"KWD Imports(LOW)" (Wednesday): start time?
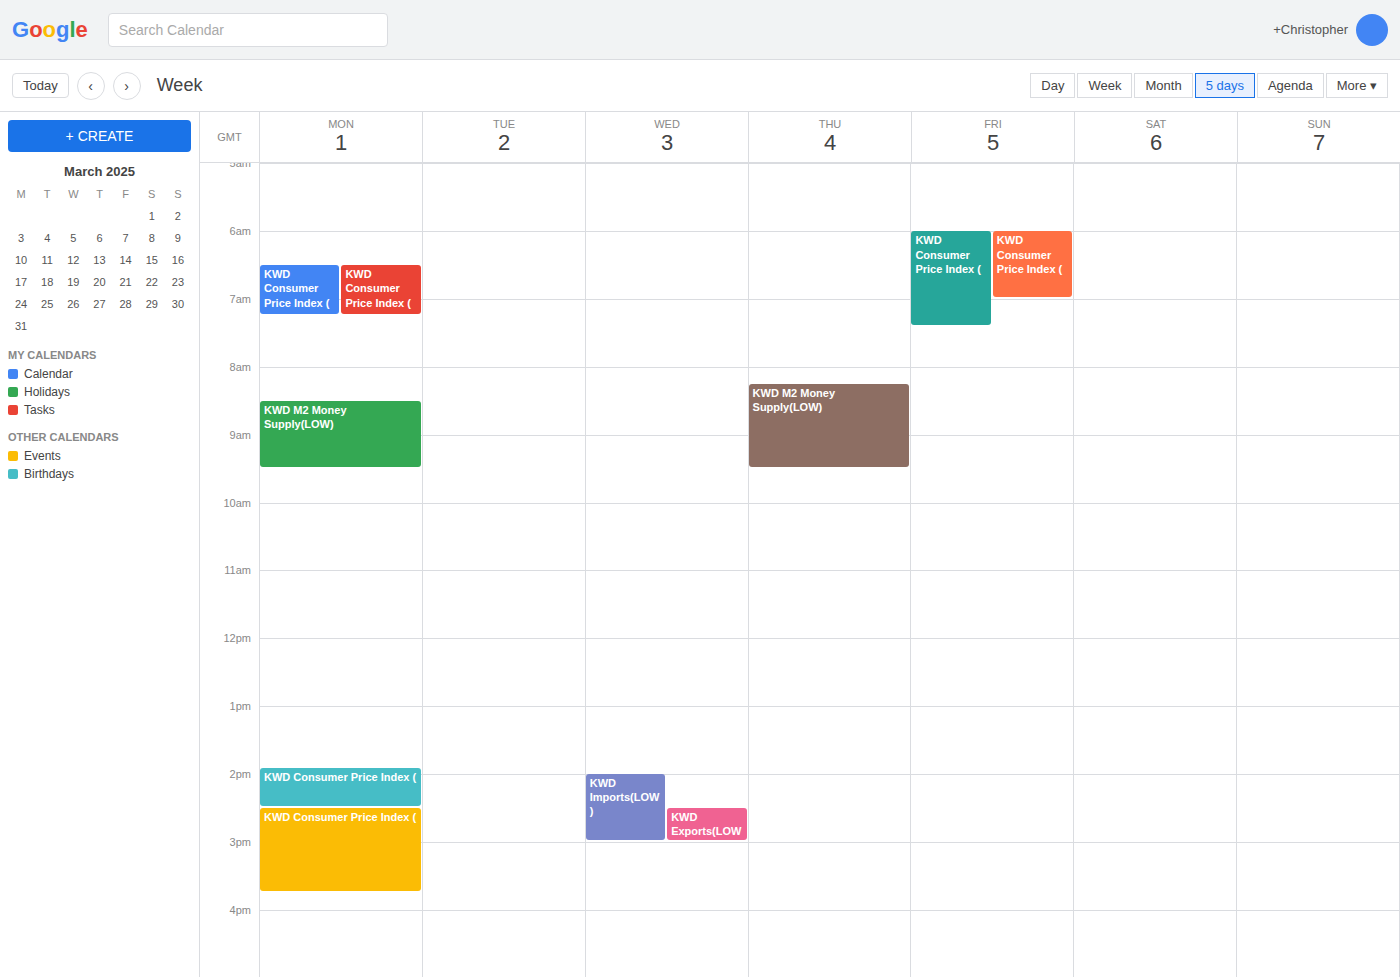
14:00